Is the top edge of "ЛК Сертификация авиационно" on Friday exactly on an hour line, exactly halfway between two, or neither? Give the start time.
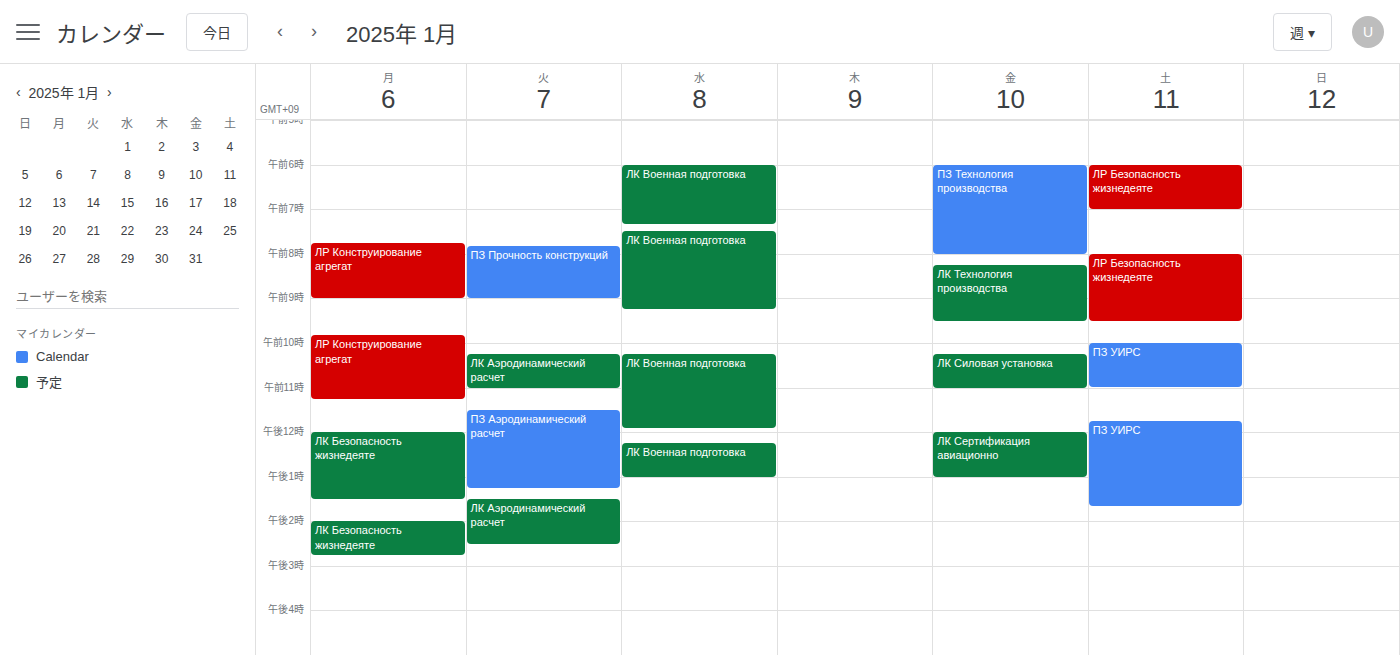
12:00 PM -- exactly on the 12 PM line.